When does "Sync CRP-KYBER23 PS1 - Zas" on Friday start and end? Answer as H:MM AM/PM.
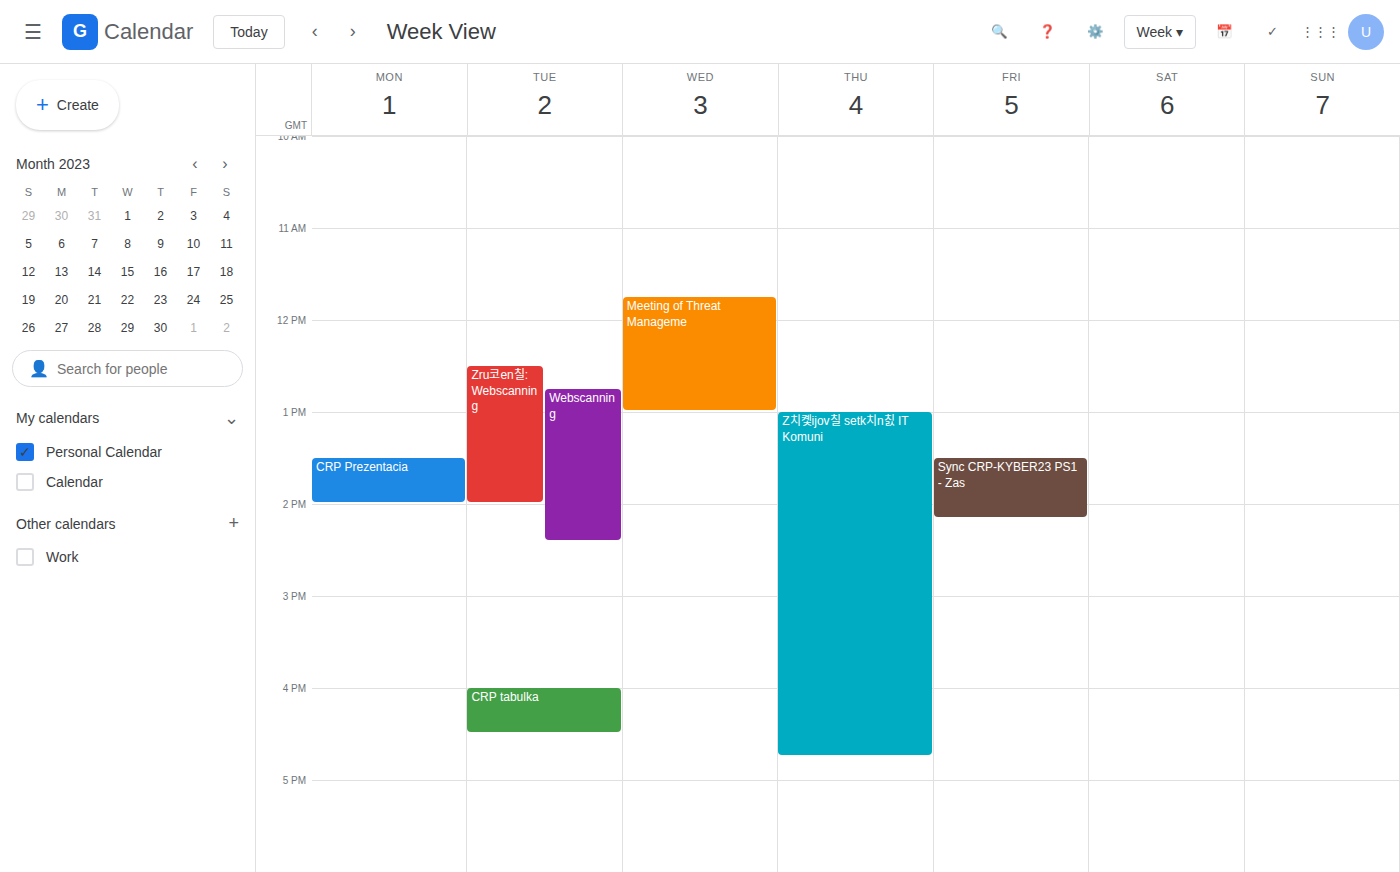
1:30 PM to 2:10 PM